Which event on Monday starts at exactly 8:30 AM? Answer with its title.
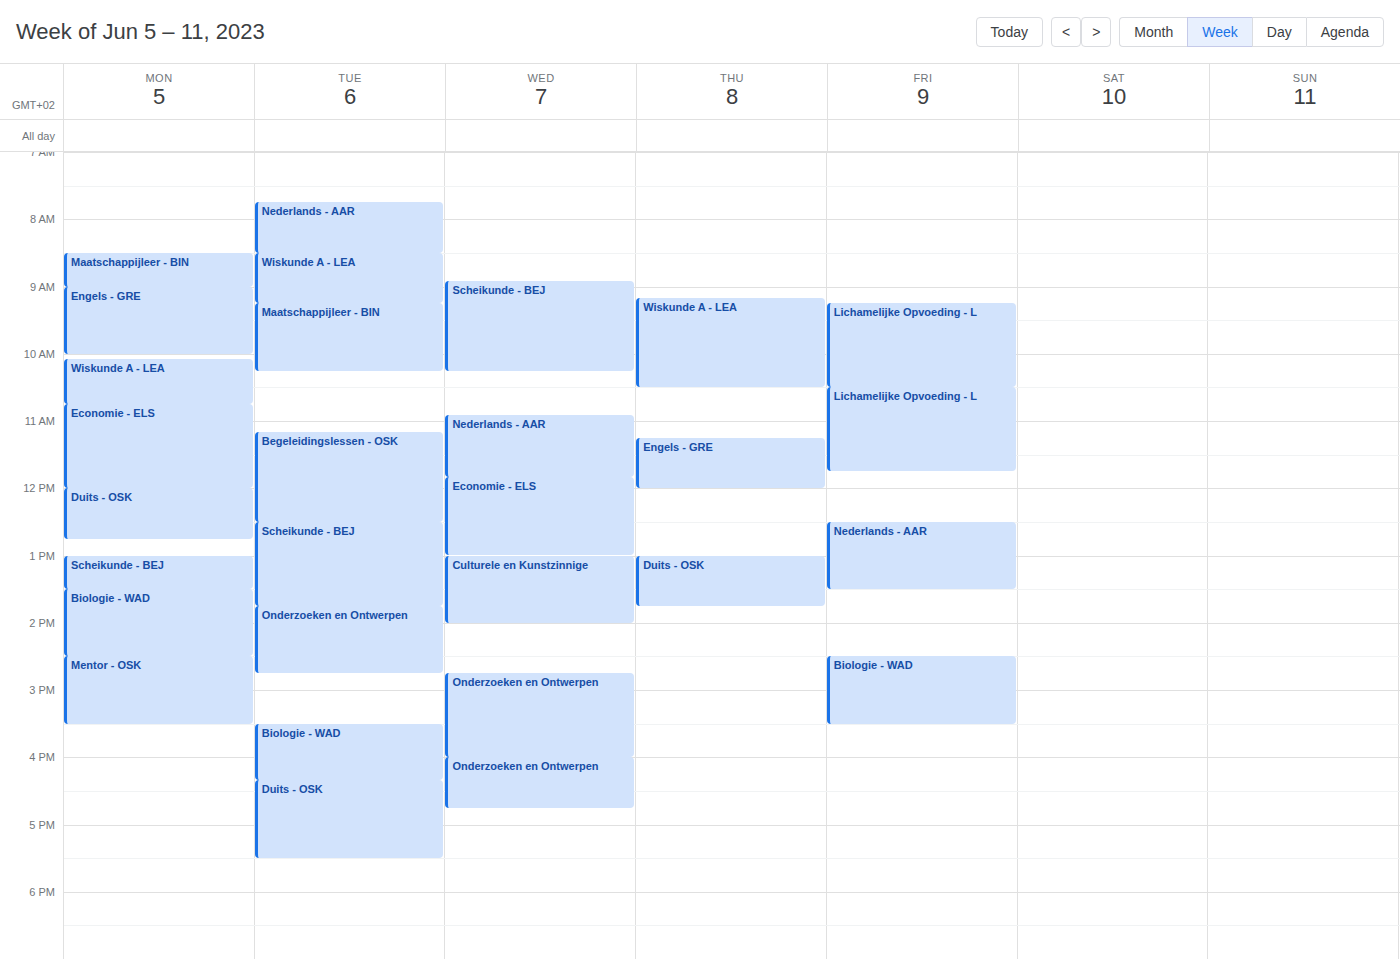
"Maatschappijleer - BIN"